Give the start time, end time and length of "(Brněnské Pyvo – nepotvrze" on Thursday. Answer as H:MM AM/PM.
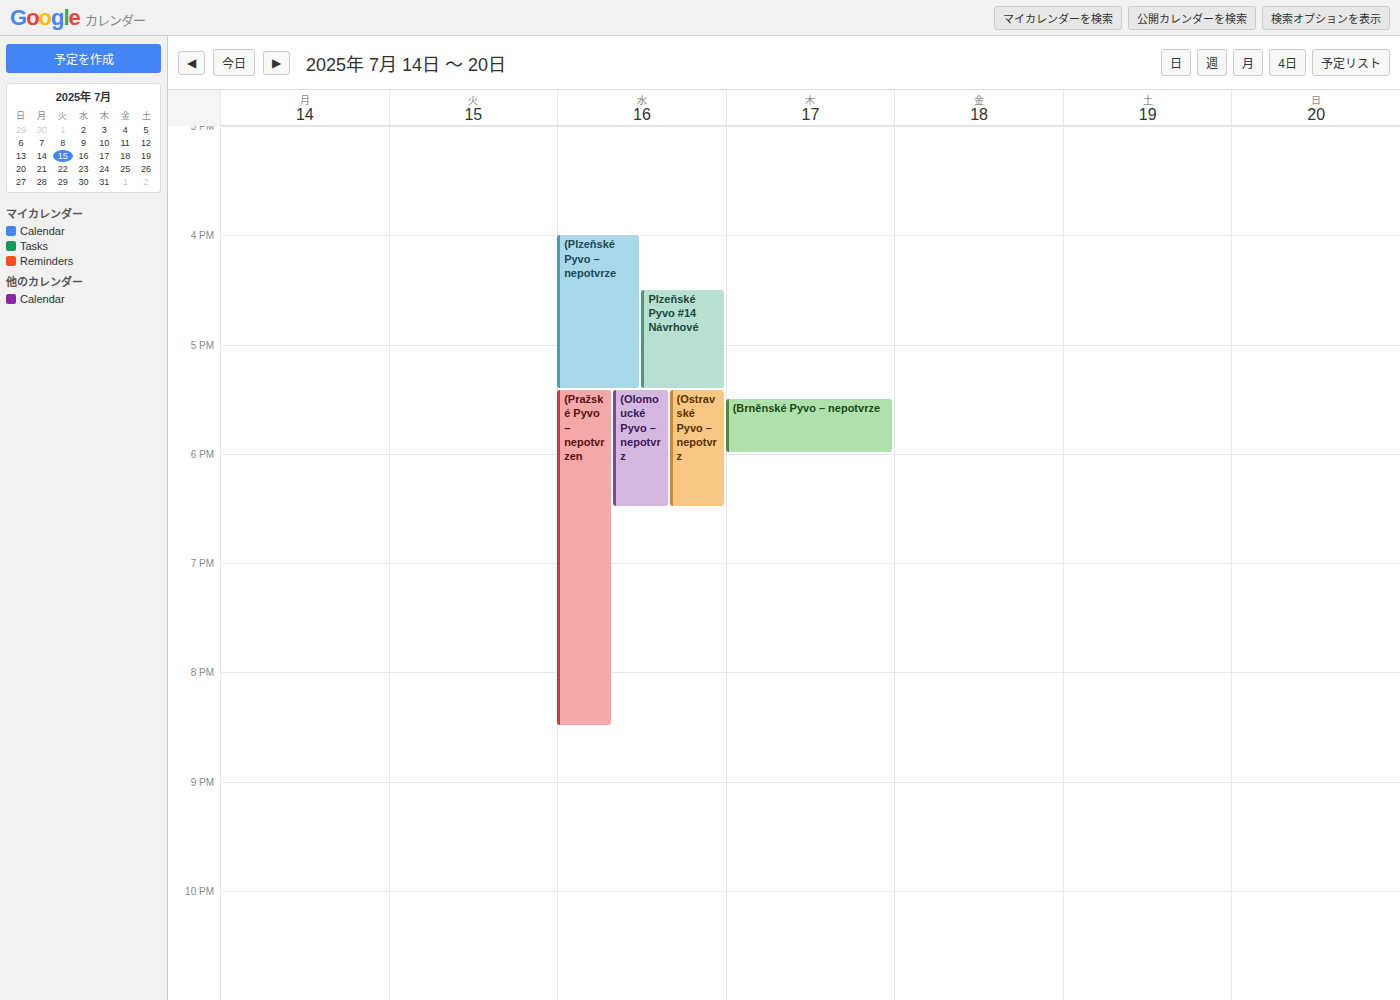
5:30 PM to 6:00 PM, 30 minutes